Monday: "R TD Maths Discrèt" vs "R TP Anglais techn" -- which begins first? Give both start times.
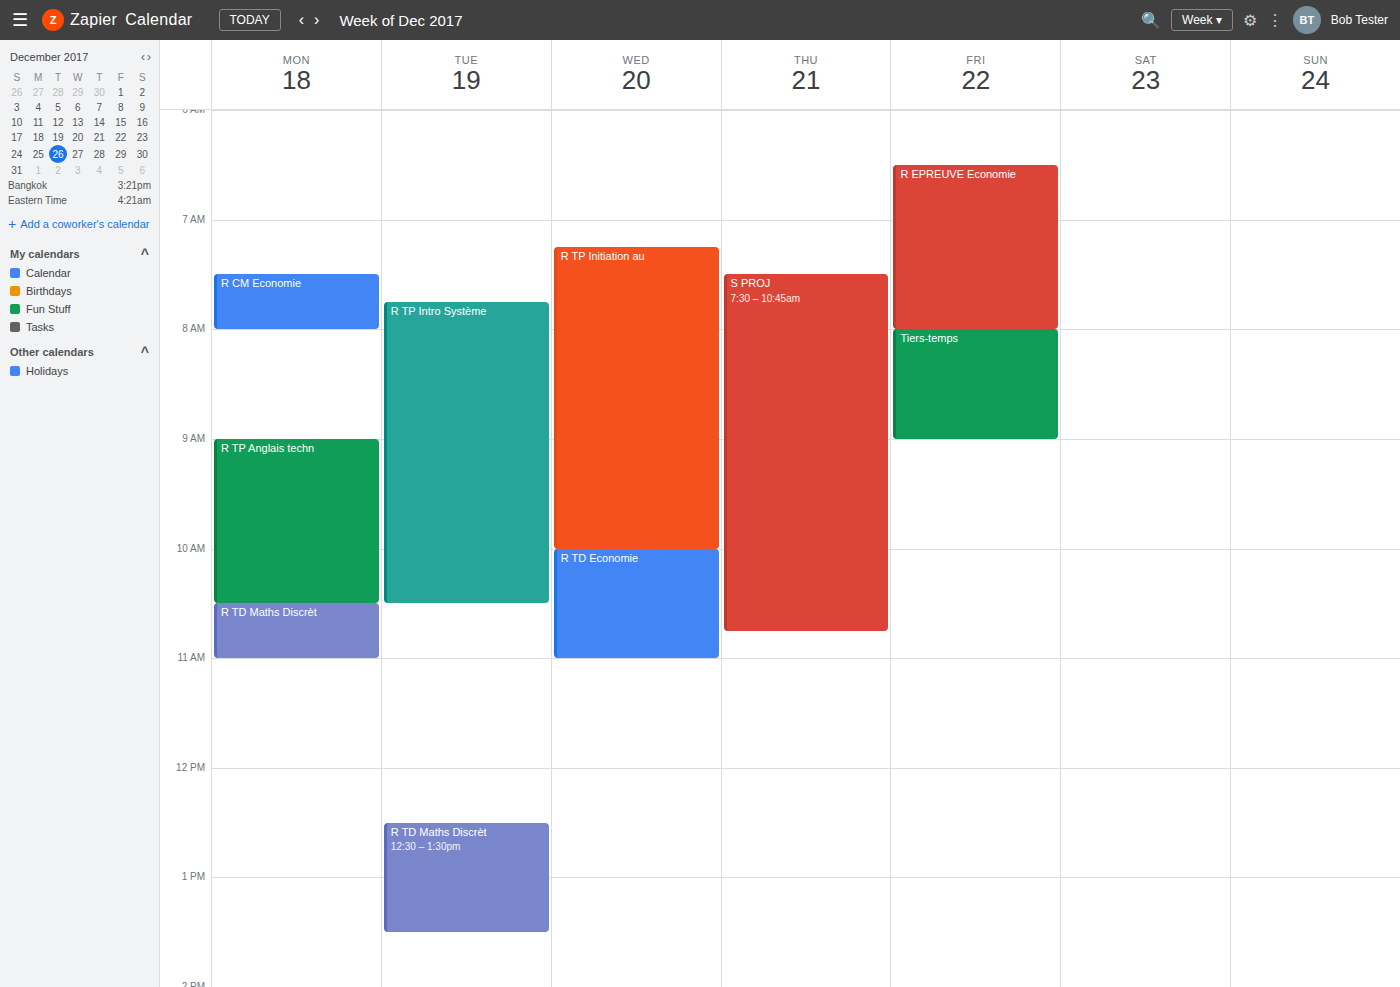
"R TP Anglais techn" 9:00 AM; "R TD Maths Discrèt" 10:30 AM.